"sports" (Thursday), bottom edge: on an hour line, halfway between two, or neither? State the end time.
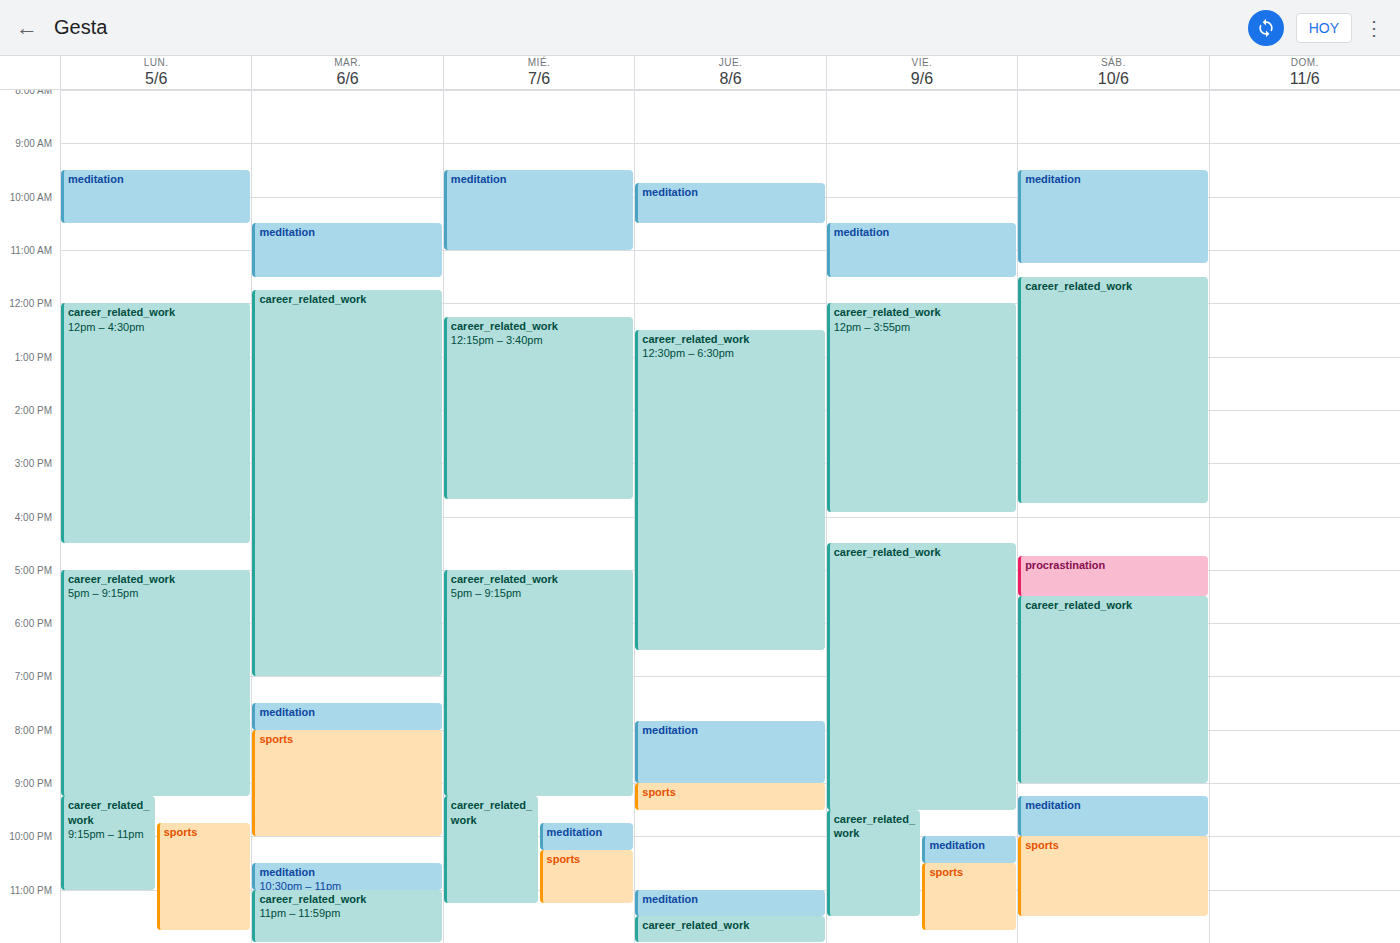
9:30 PM -- halfway between the 9 PM and 10 PM lines.